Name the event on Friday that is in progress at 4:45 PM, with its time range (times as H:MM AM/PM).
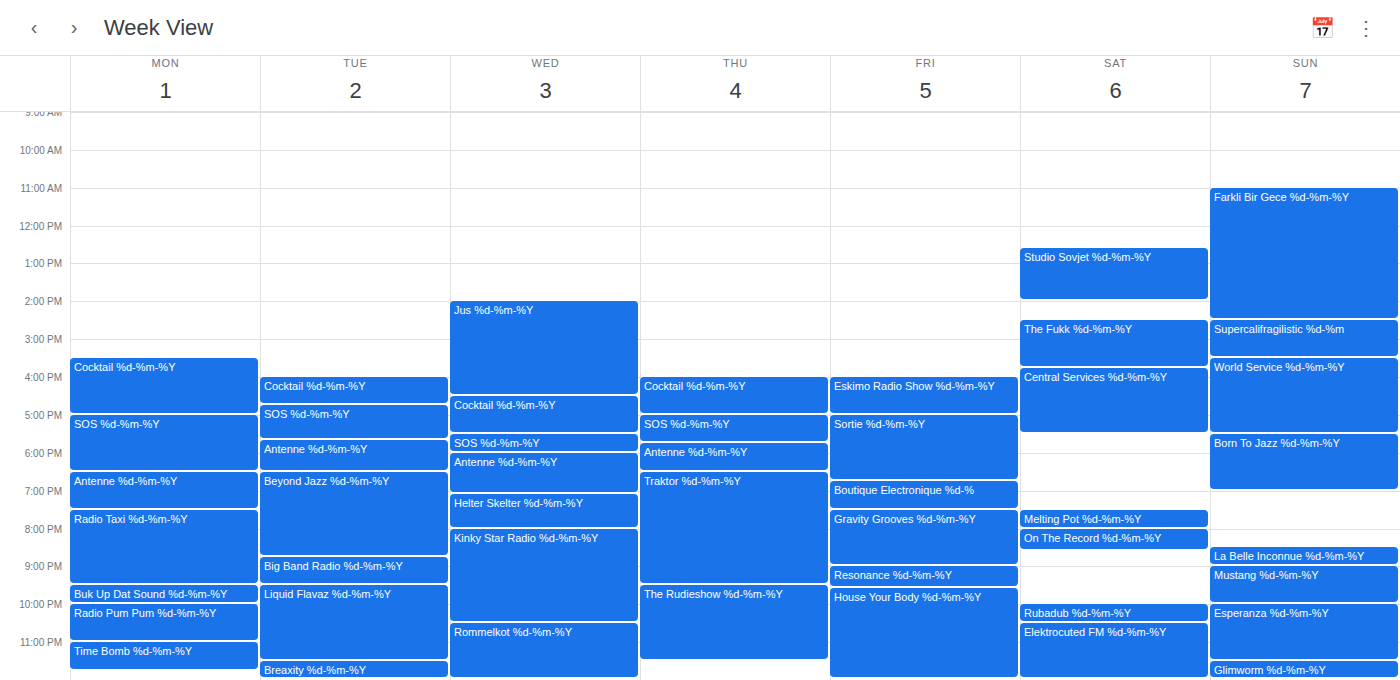
"Eskimo Radio Show %d-%m-%Y", 4:00 PM to 5:00 PM